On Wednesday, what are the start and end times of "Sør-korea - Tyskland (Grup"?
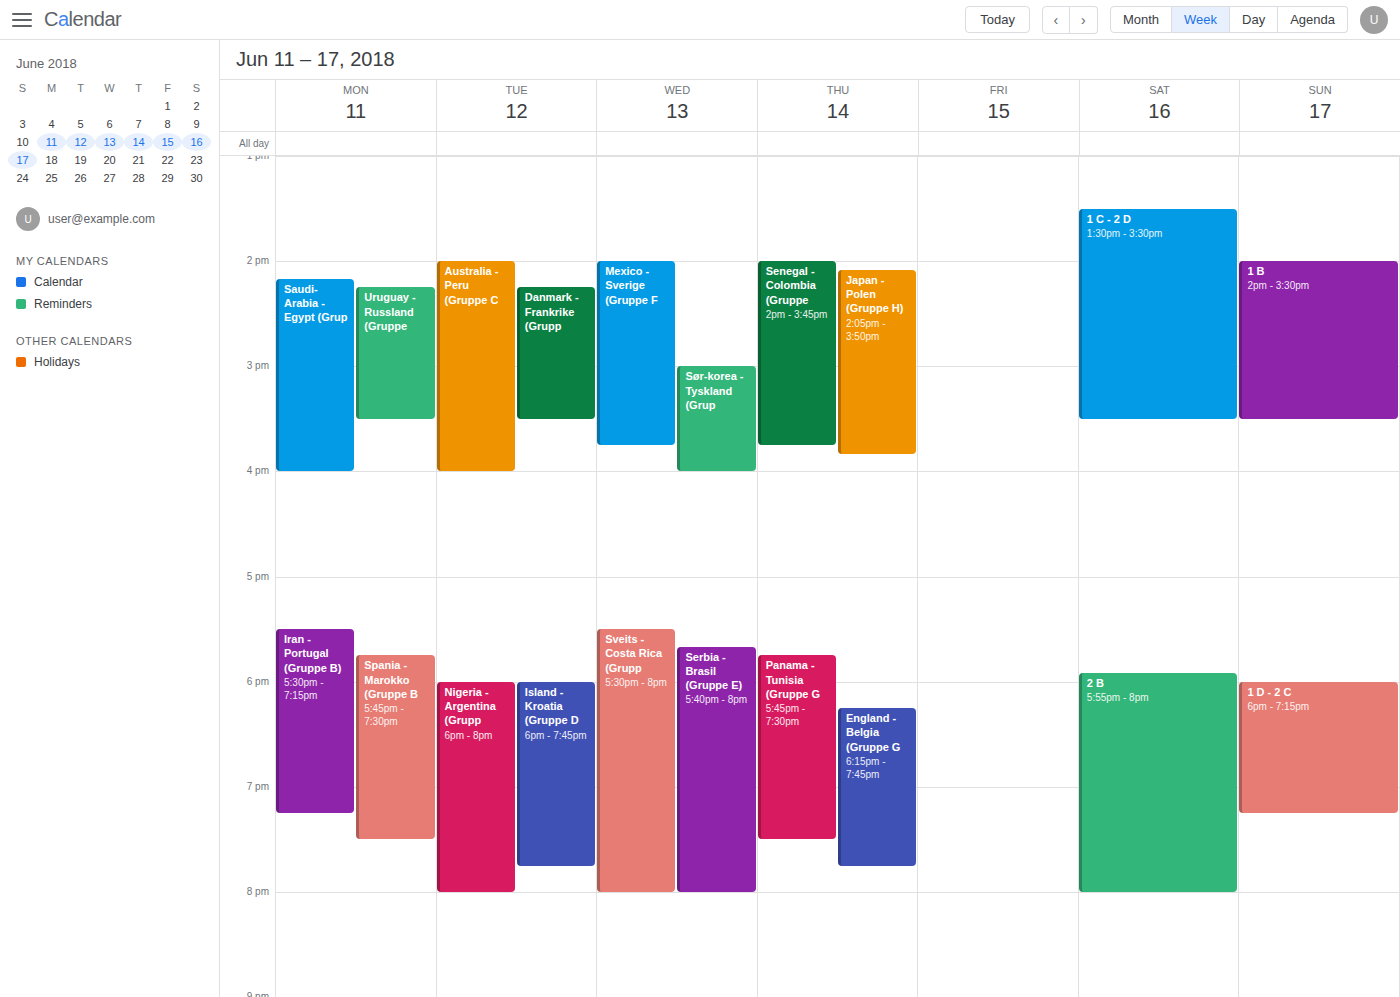
3:00 PM to 4:00 PM